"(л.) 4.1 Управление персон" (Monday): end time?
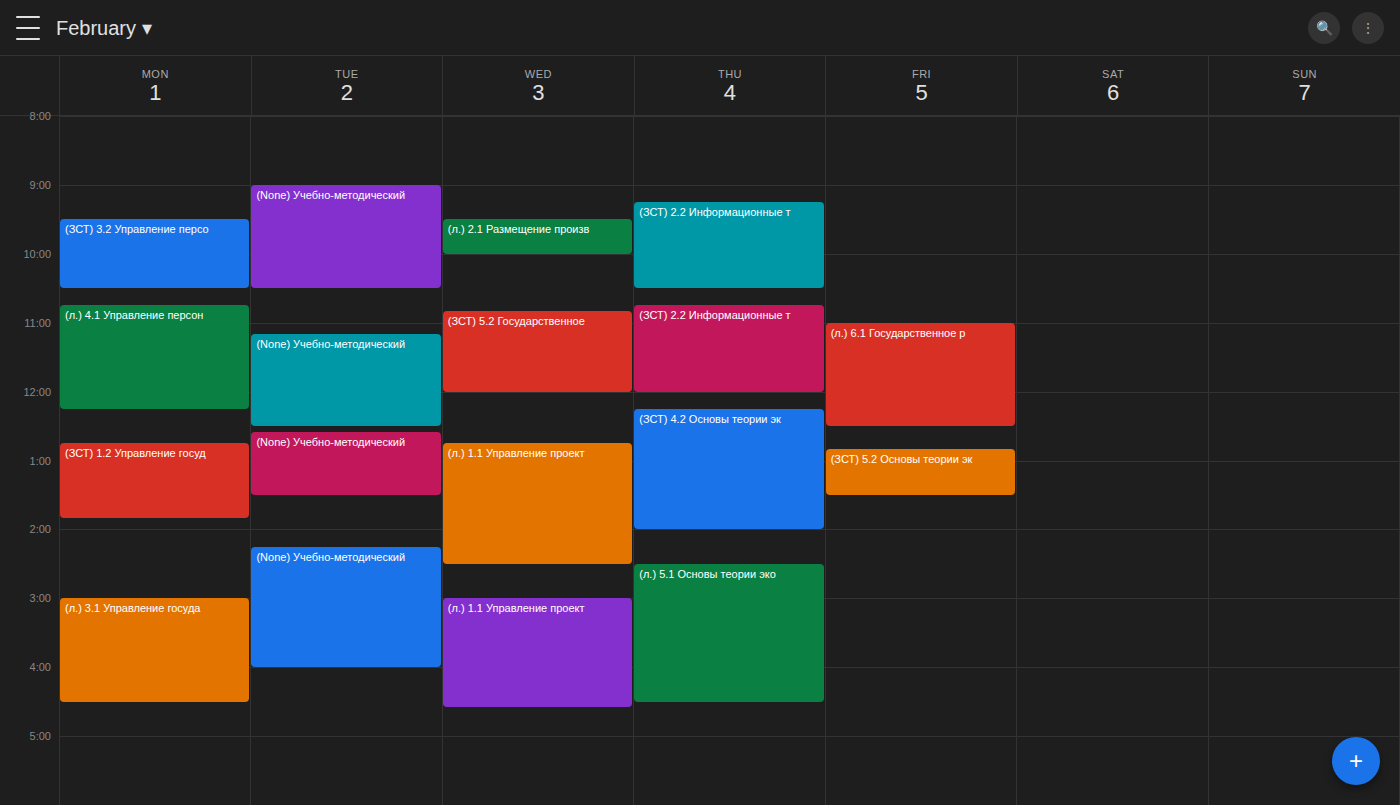
12:15 PM